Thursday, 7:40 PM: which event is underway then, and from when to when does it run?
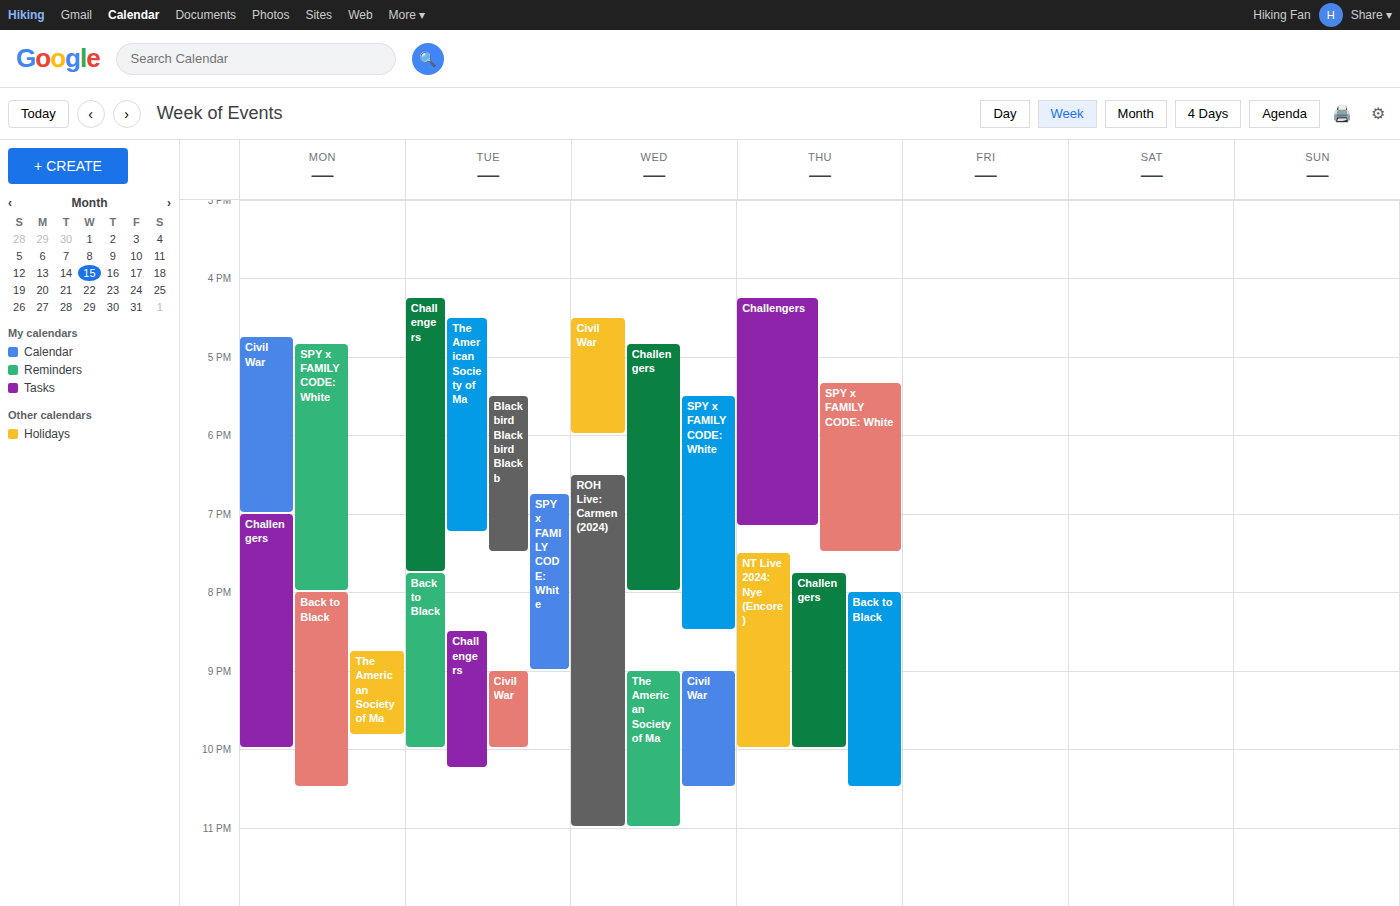
"NT Live 2024: Nye (Encore)", 7:30 PM to 10:00 PM